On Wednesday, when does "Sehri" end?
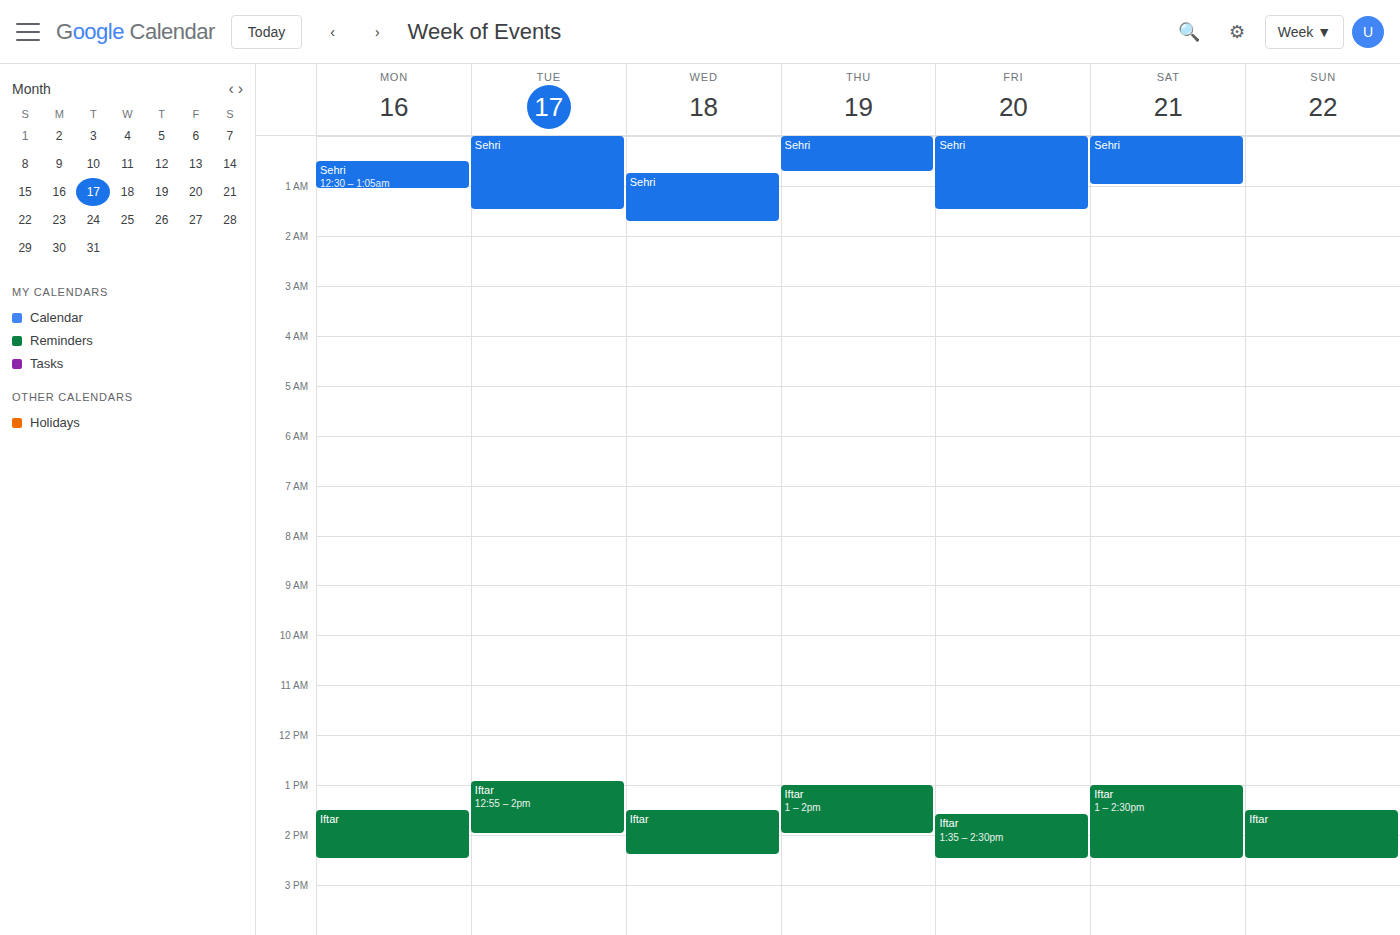
1:45 AM